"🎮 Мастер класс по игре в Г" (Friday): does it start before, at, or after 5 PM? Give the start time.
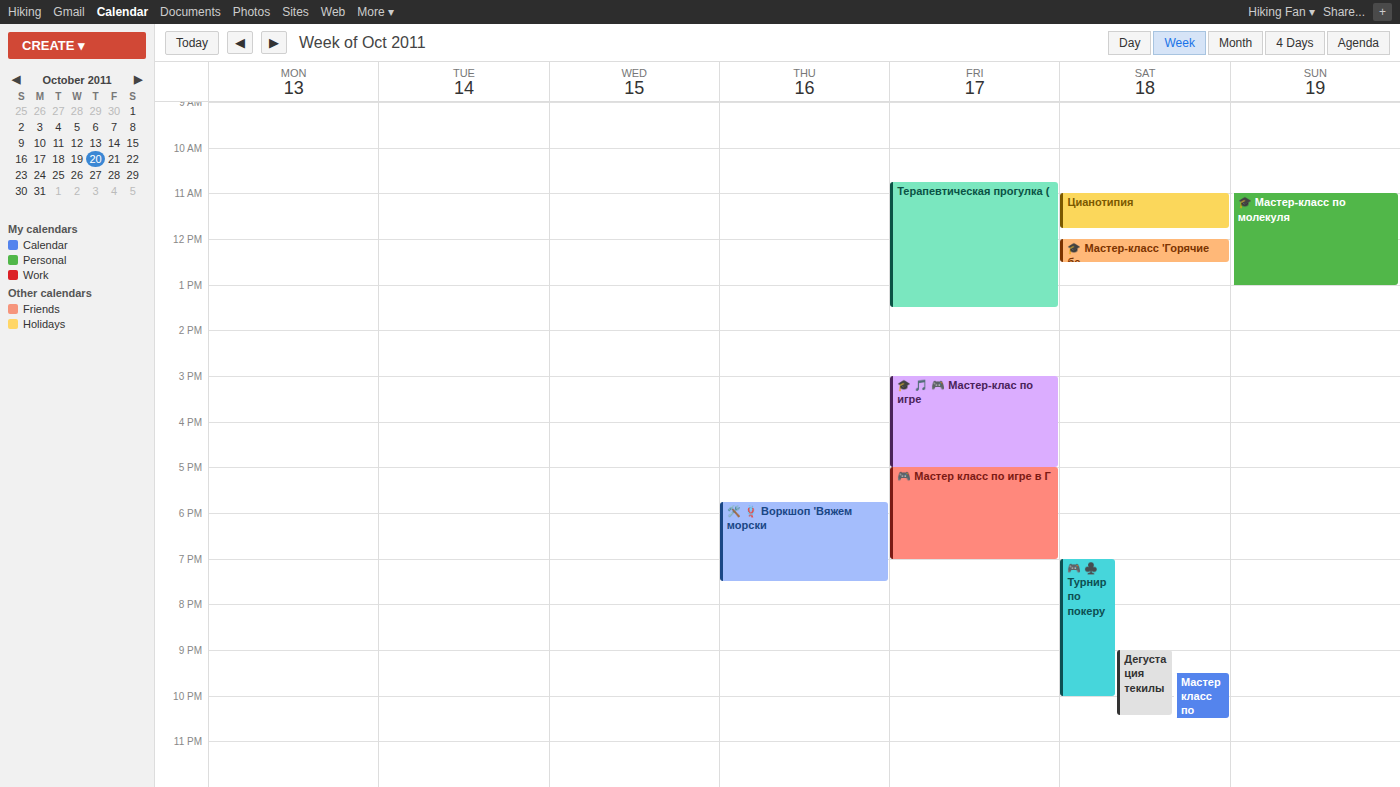
5:00 PM -- exactly at 5 PM, on the 5 PM line.